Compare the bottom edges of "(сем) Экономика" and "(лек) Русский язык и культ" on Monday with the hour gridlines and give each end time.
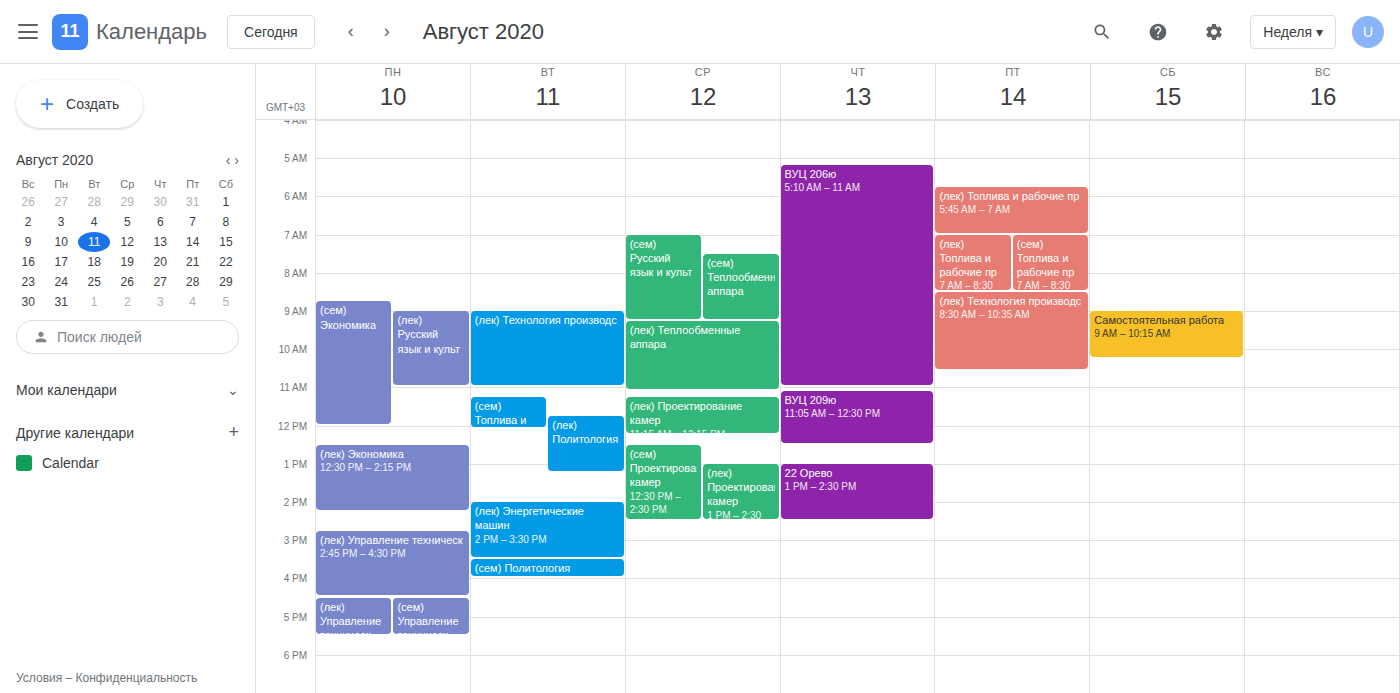
"(сем) Экономика": 12:00 PM, exactly on the 12 PM line. "(лек) Русский язык и культ": 11:00 AM, exactly on the 11 AM line.